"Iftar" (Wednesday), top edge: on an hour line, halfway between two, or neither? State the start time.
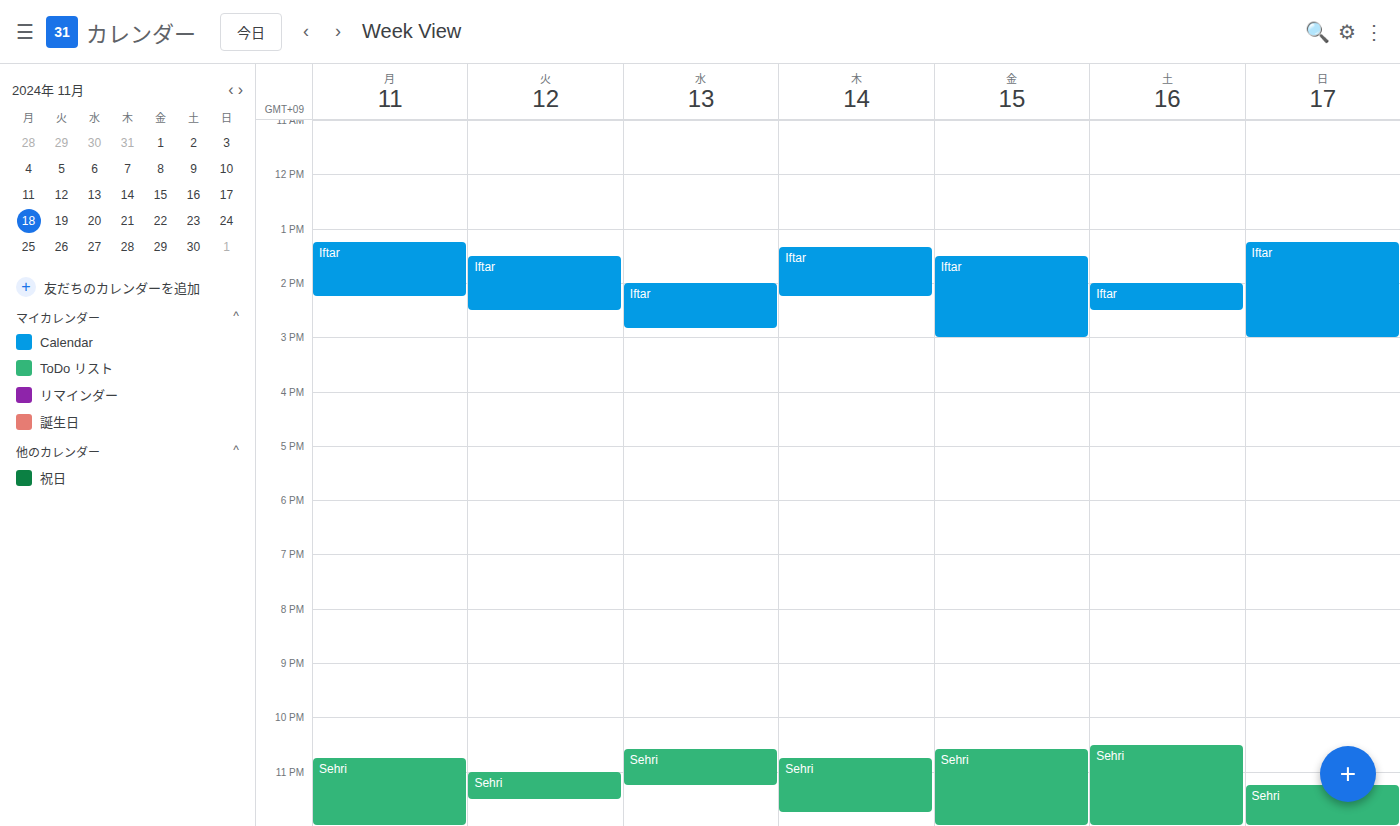
2:00 PM -- exactly on the 2 PM line.